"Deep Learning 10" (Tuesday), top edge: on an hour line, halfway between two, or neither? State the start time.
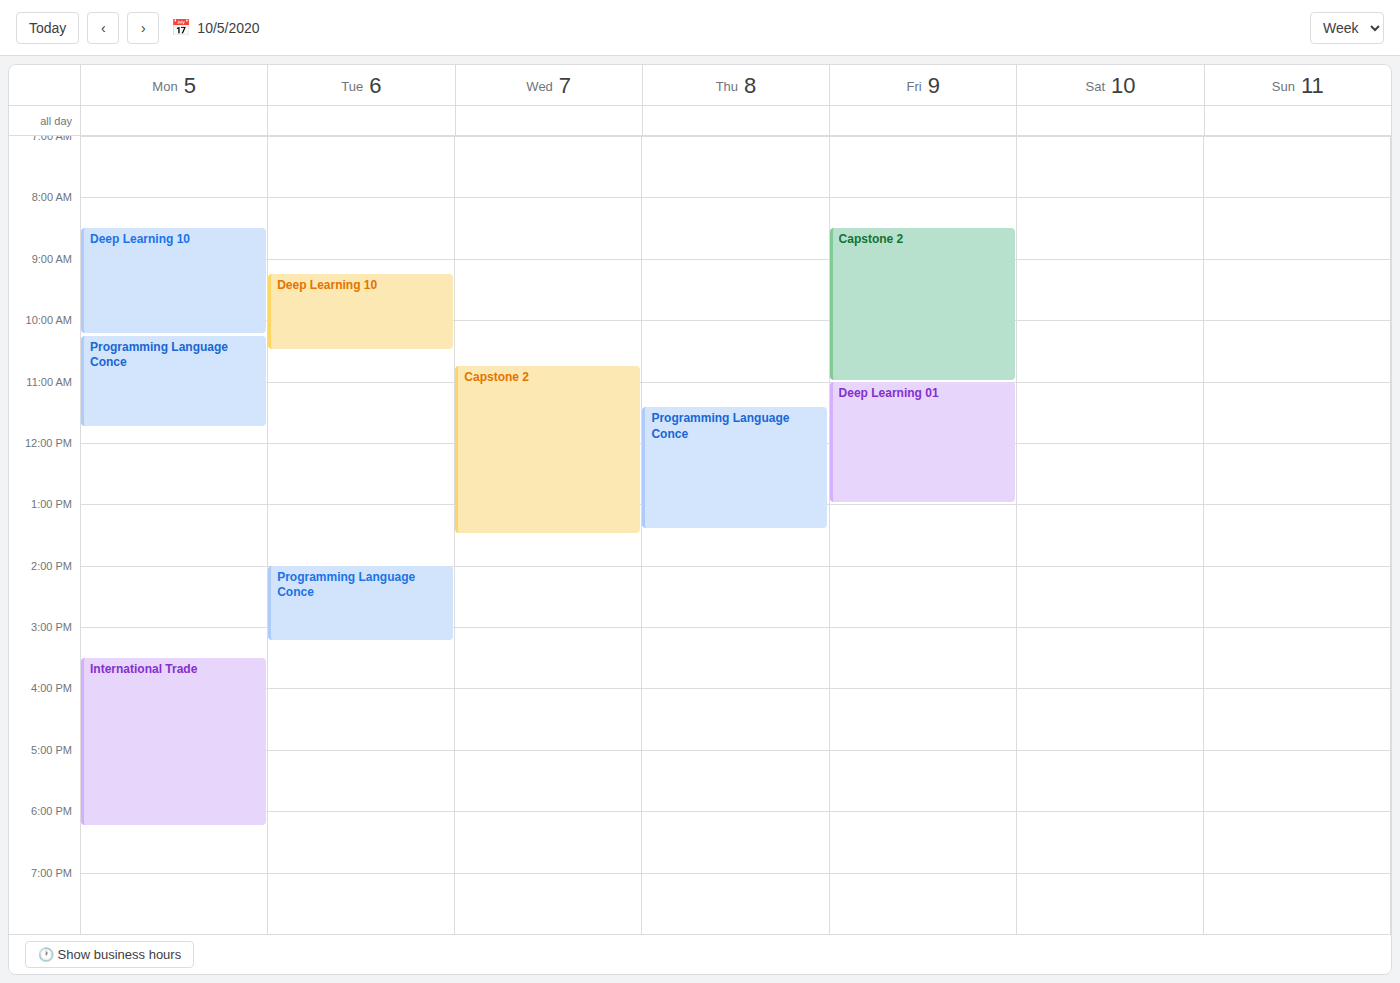
9:15 AM -- neither: a quarter of the way from the 9 AM line to the 10 AM line.